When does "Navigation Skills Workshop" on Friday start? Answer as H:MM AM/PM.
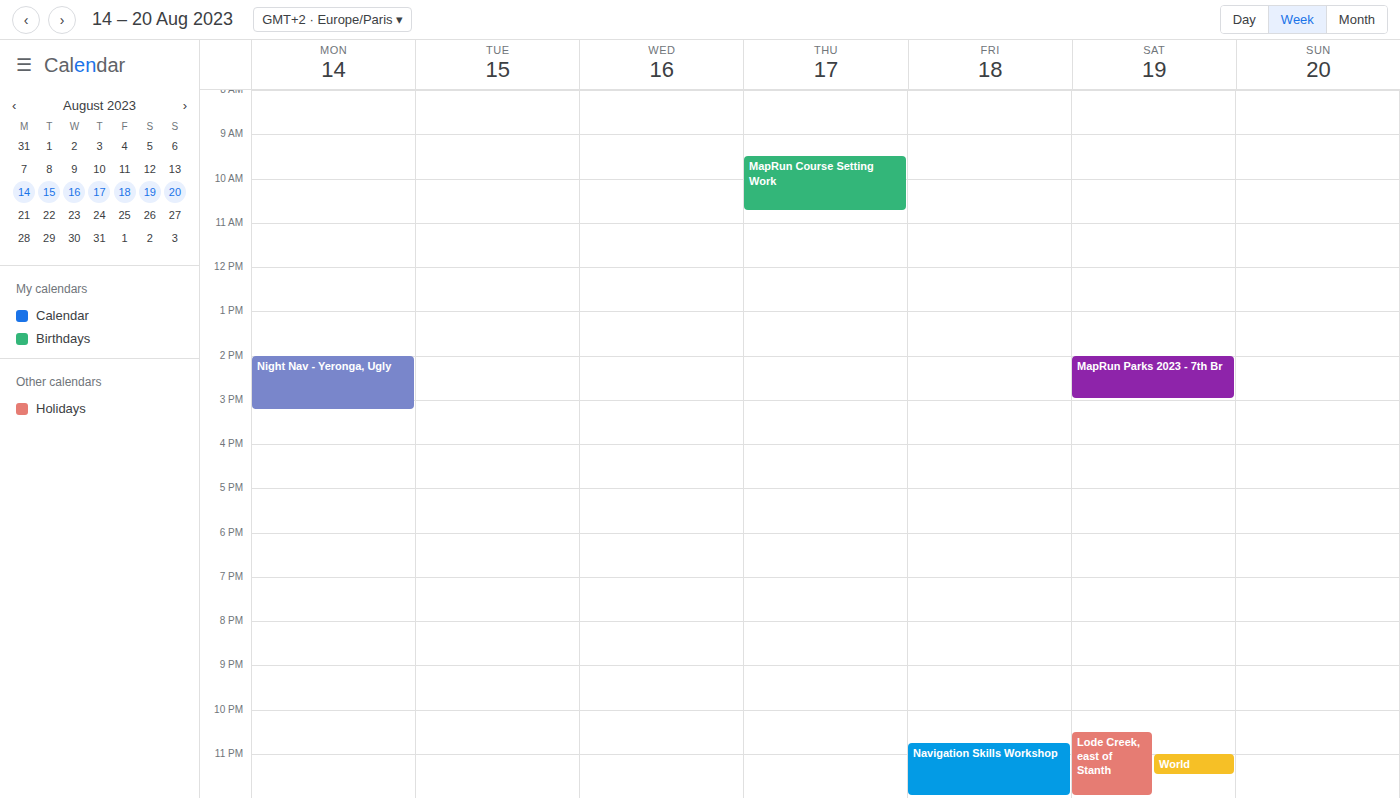
10:45 PM